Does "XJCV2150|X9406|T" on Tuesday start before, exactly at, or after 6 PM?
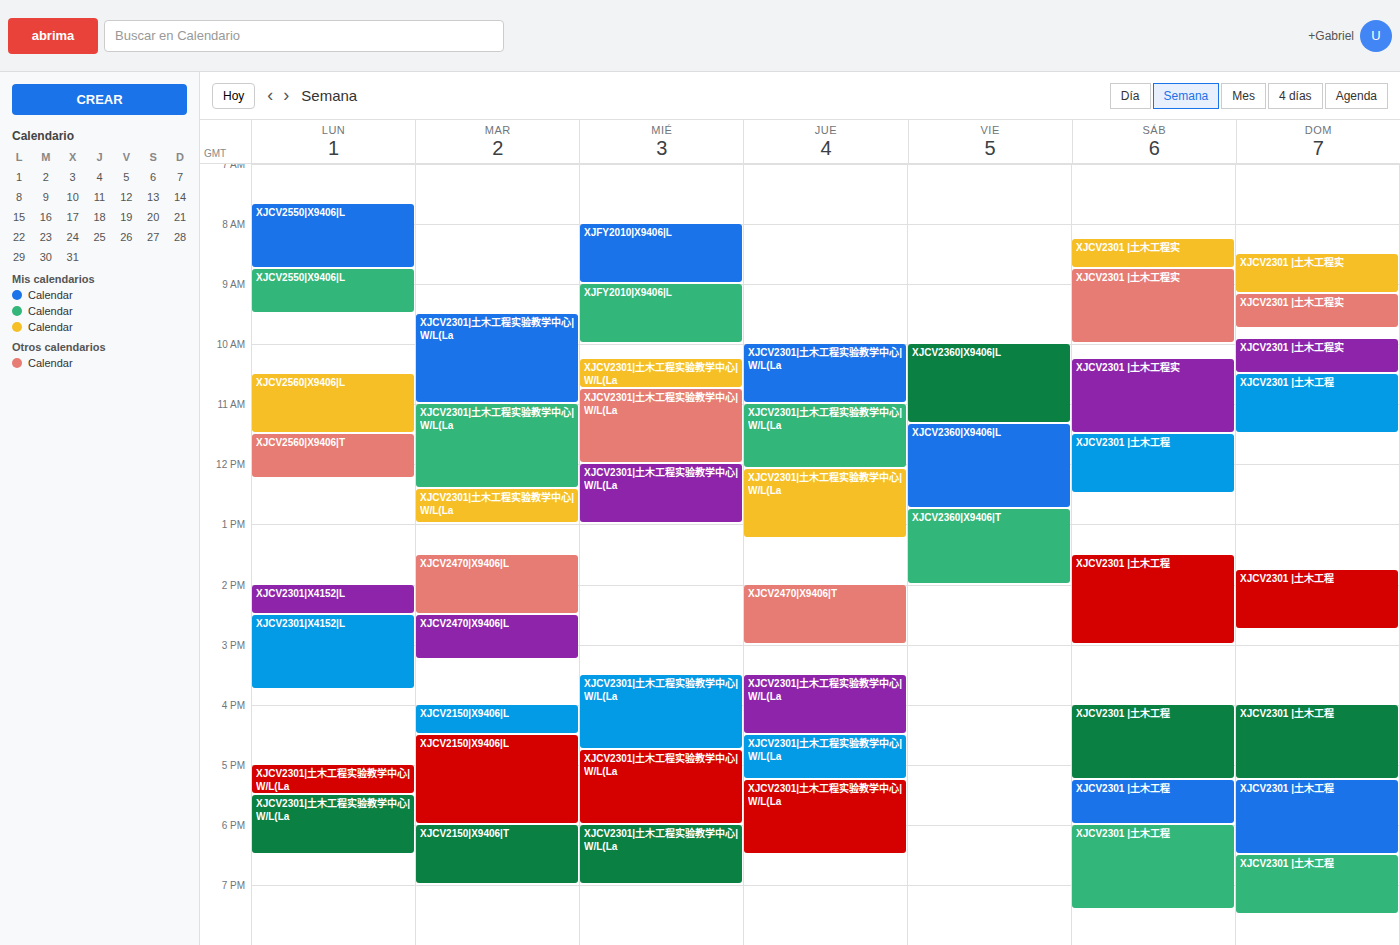
6:00 PM -- exactly at 6 PM, on the 6 PM line.